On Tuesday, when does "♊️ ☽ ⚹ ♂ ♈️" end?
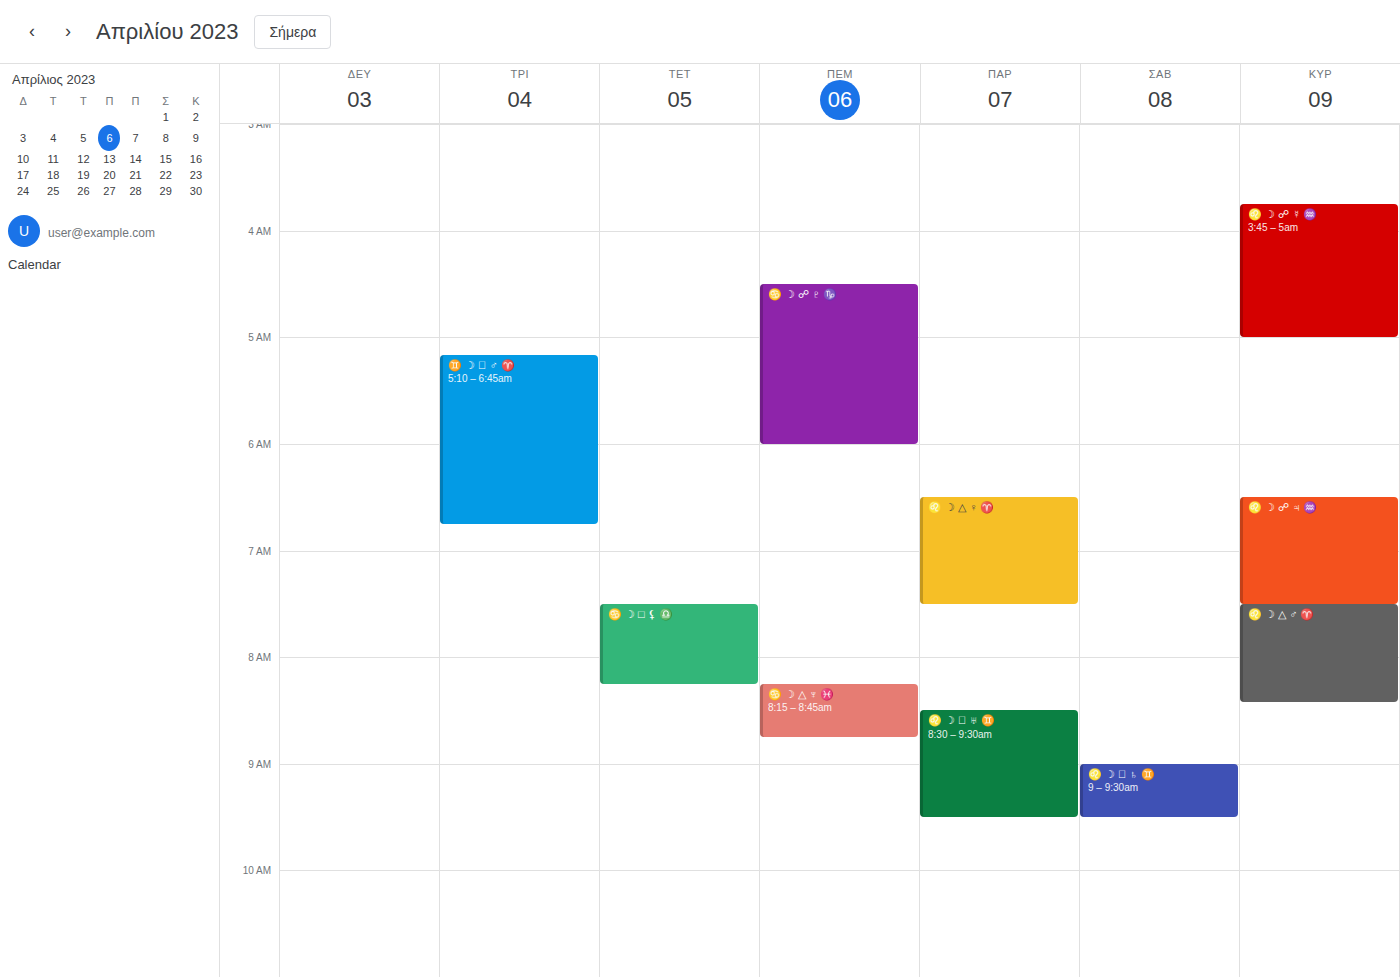
6:45 AM